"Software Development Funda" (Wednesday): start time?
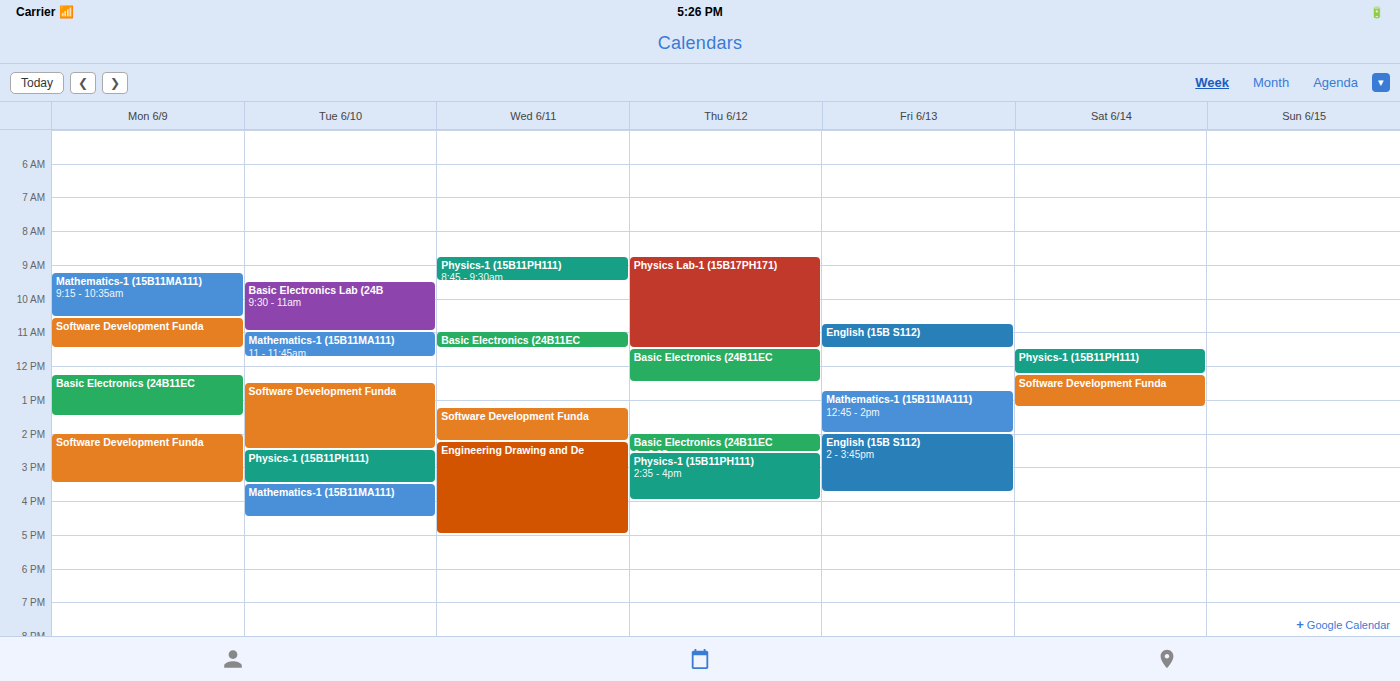
1:15 PM